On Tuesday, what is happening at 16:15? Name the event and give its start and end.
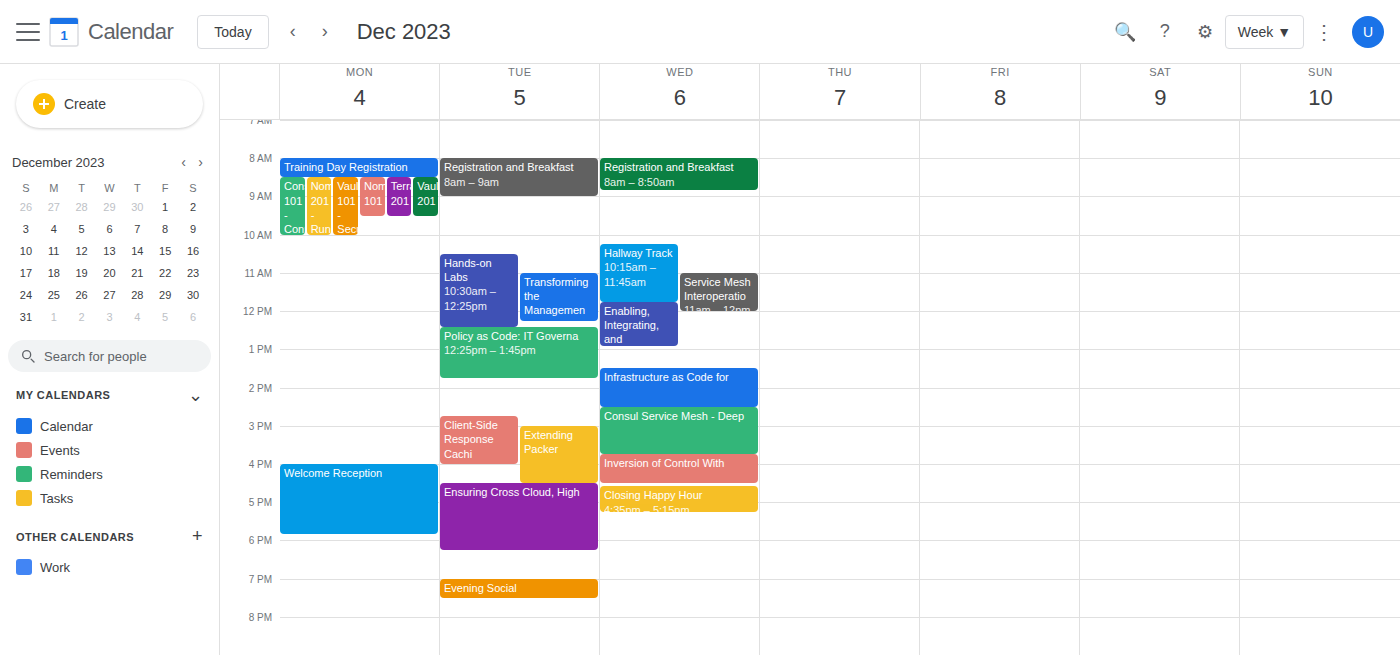
"Extending Packer", 15:00 to 16:30